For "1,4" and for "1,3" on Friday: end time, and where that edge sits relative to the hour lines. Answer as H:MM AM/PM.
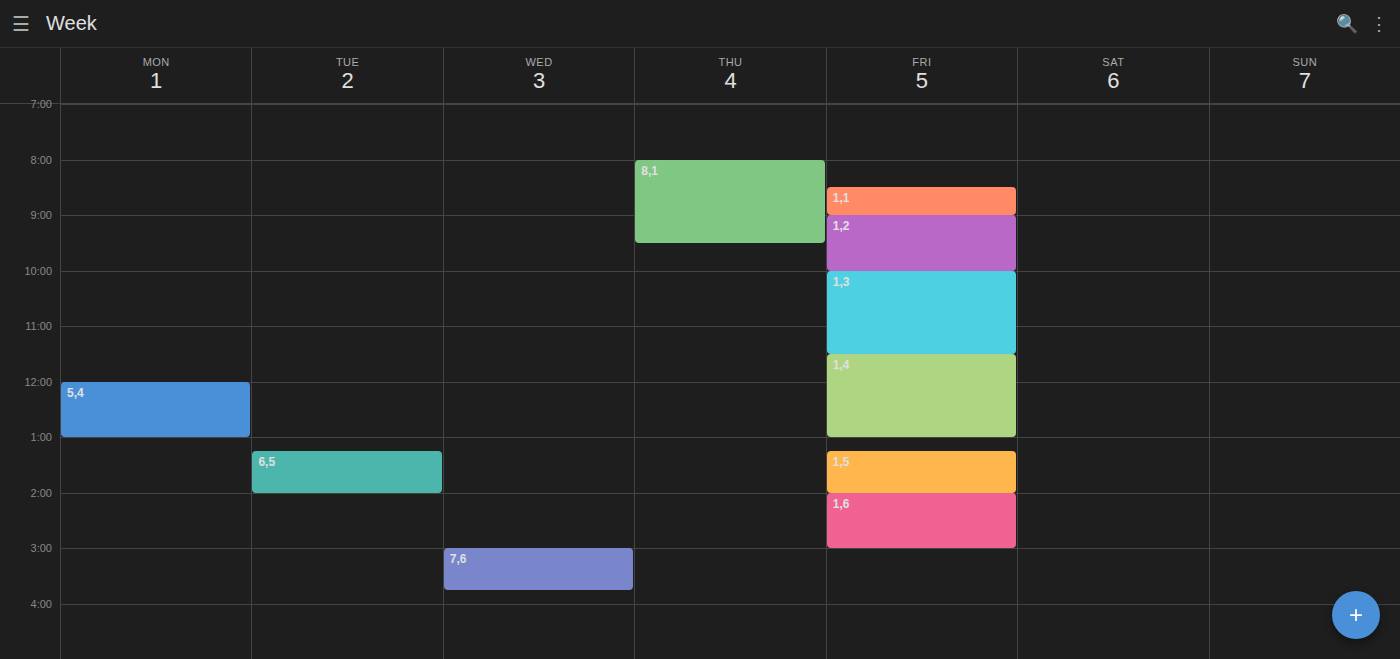
"1,4": 1:00 PM, exactly on the 1 PM line. "1,3": 11:30 AM, halfway between the 11 AM and 12 PM lines.